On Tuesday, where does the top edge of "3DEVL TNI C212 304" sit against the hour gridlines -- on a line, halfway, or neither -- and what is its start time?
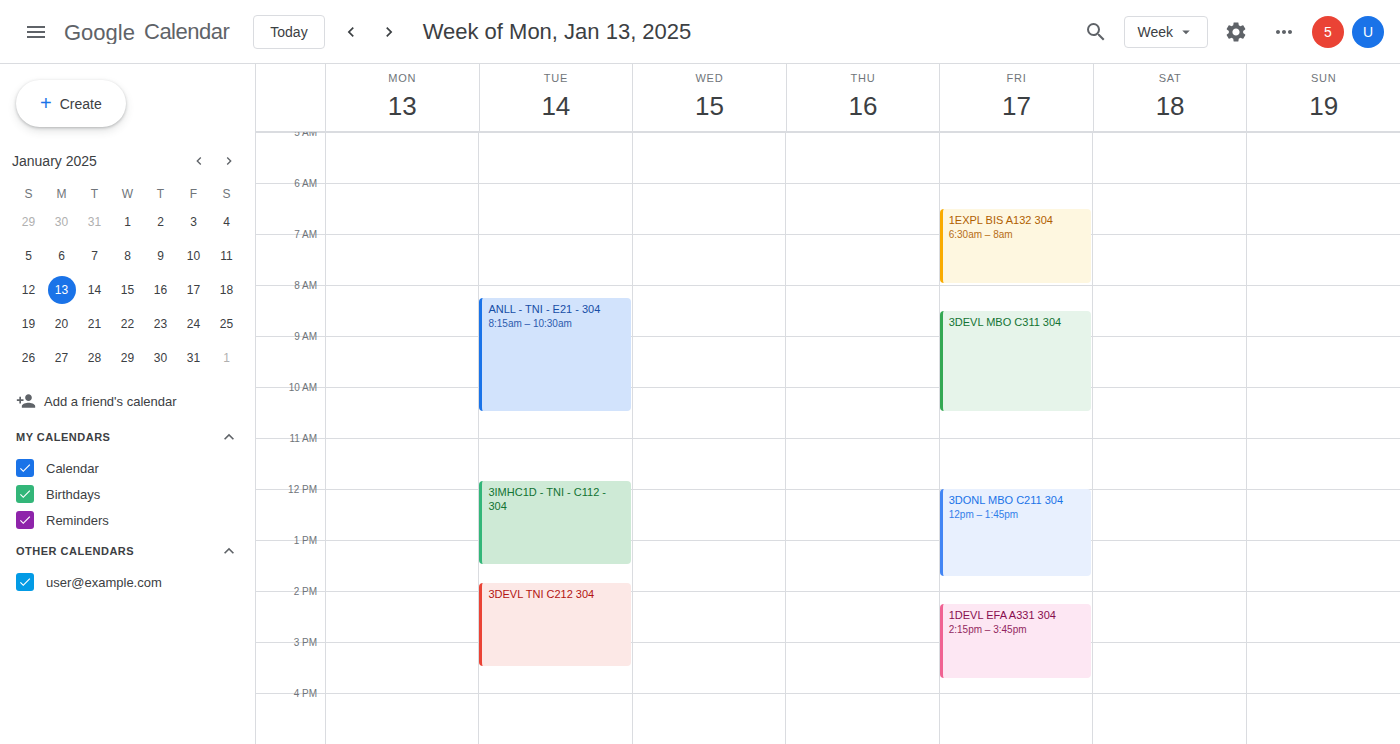
1:50 PM -- neither: 50 minutes below the 1 PM line and 10 minutes above the 2 PM line.